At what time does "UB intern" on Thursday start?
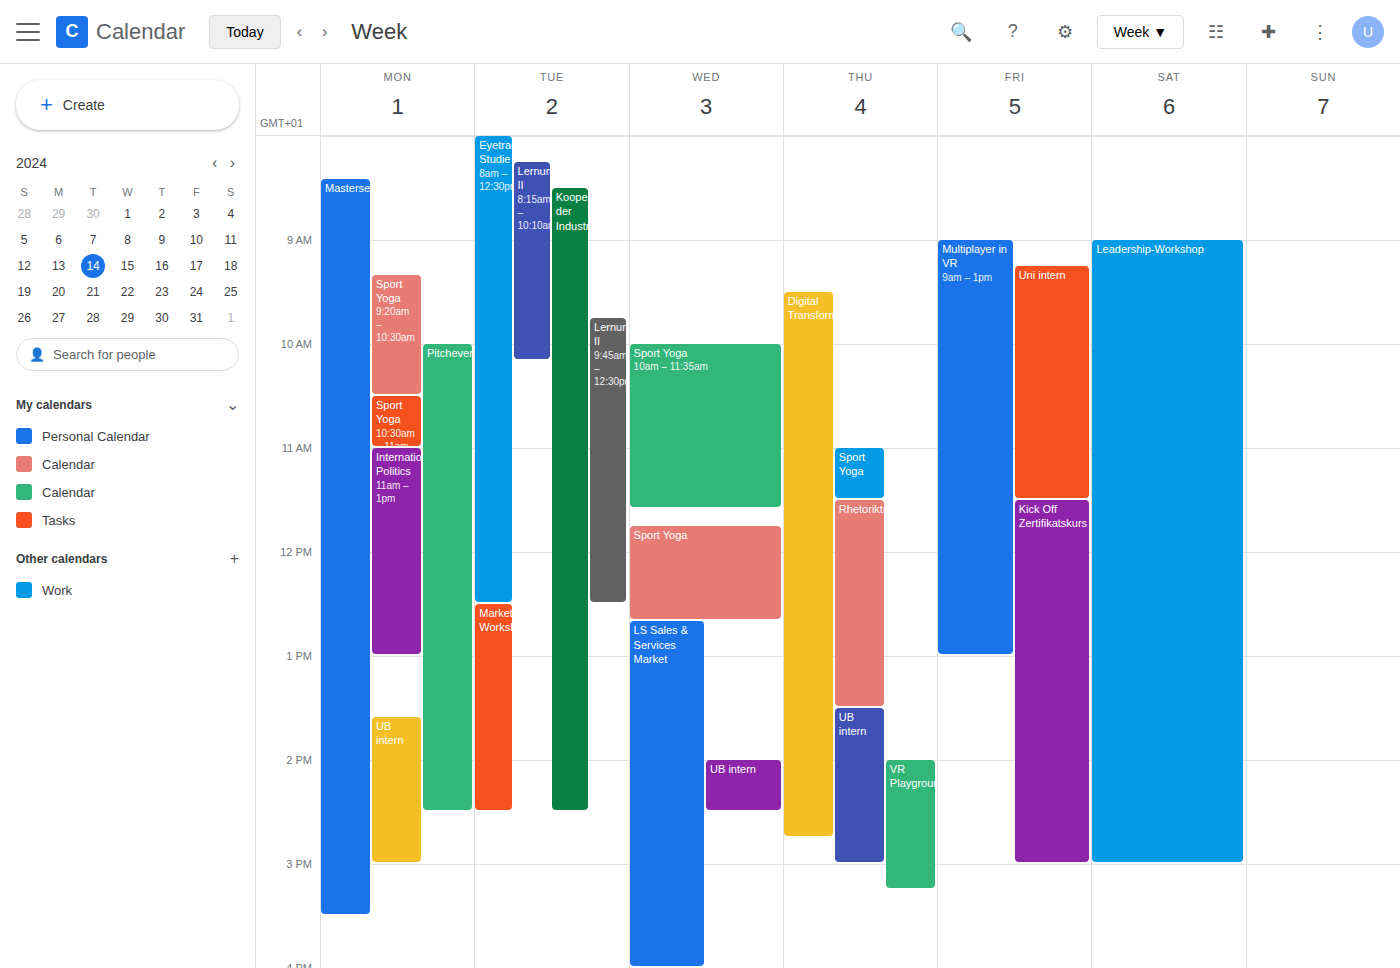
13:30